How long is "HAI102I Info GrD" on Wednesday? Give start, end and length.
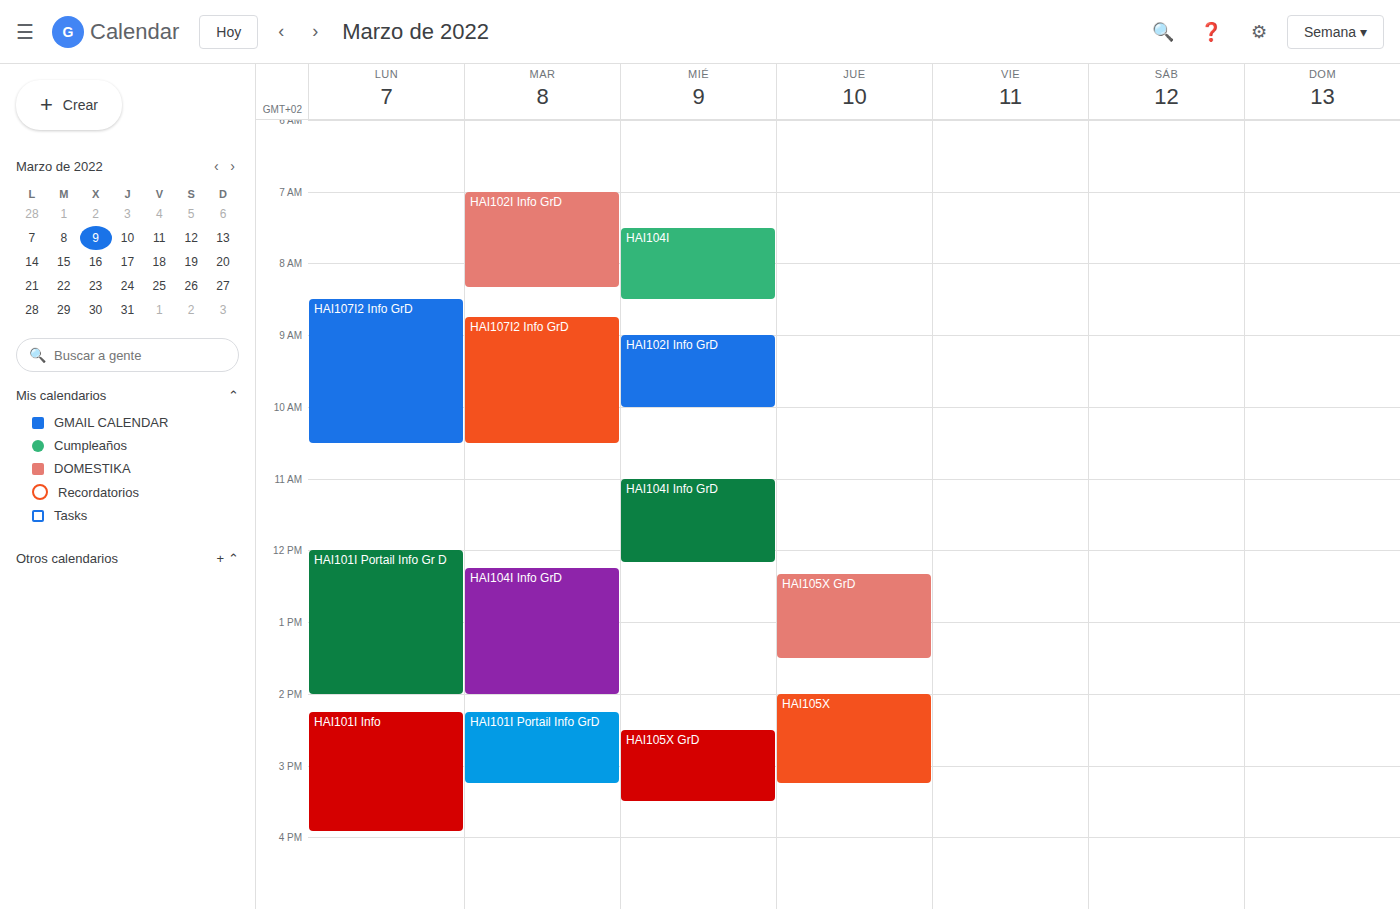
09:00 to 10:00, 1 hour